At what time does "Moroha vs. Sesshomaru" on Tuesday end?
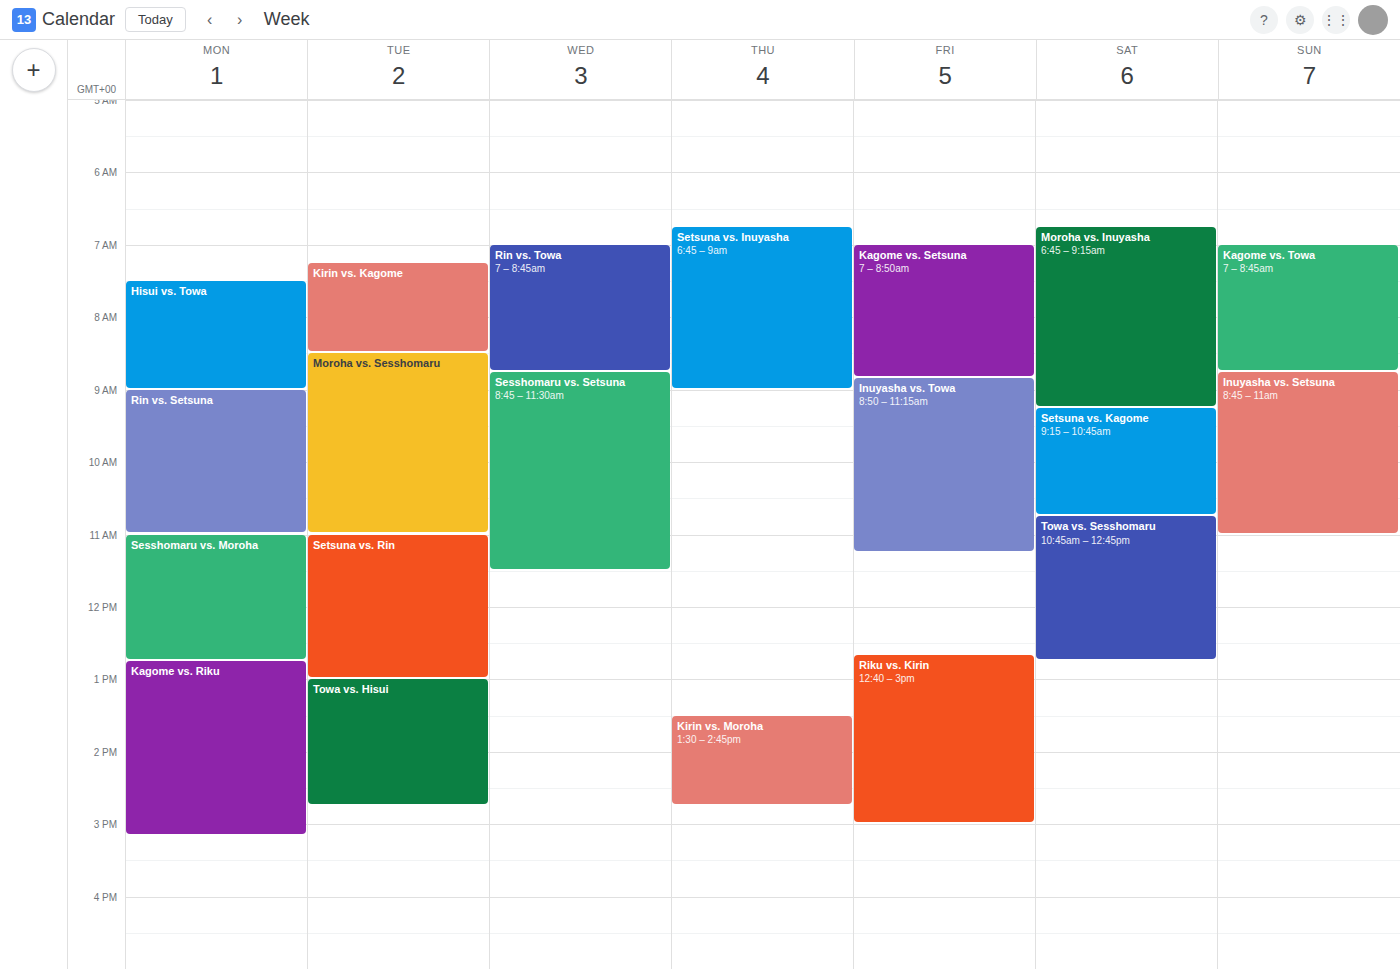
11:00 AM